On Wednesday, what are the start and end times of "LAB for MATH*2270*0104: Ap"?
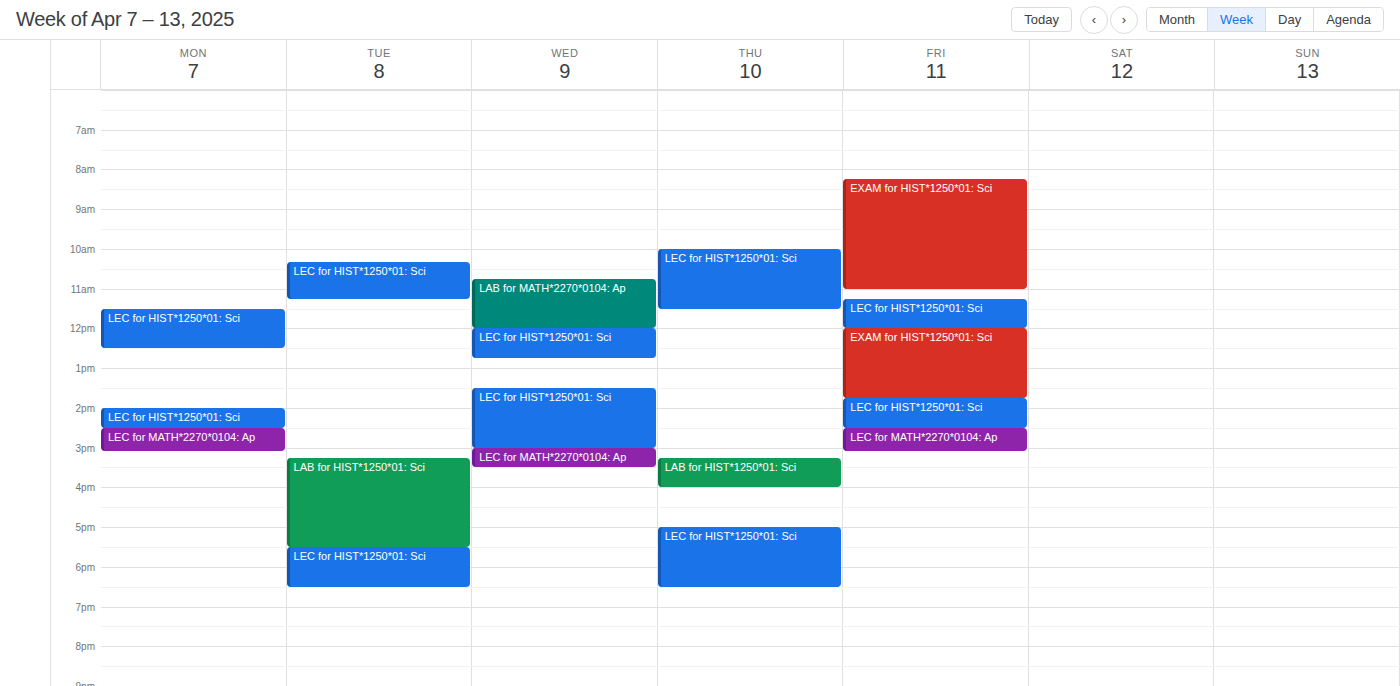
10:45 AM to 12:00 PM